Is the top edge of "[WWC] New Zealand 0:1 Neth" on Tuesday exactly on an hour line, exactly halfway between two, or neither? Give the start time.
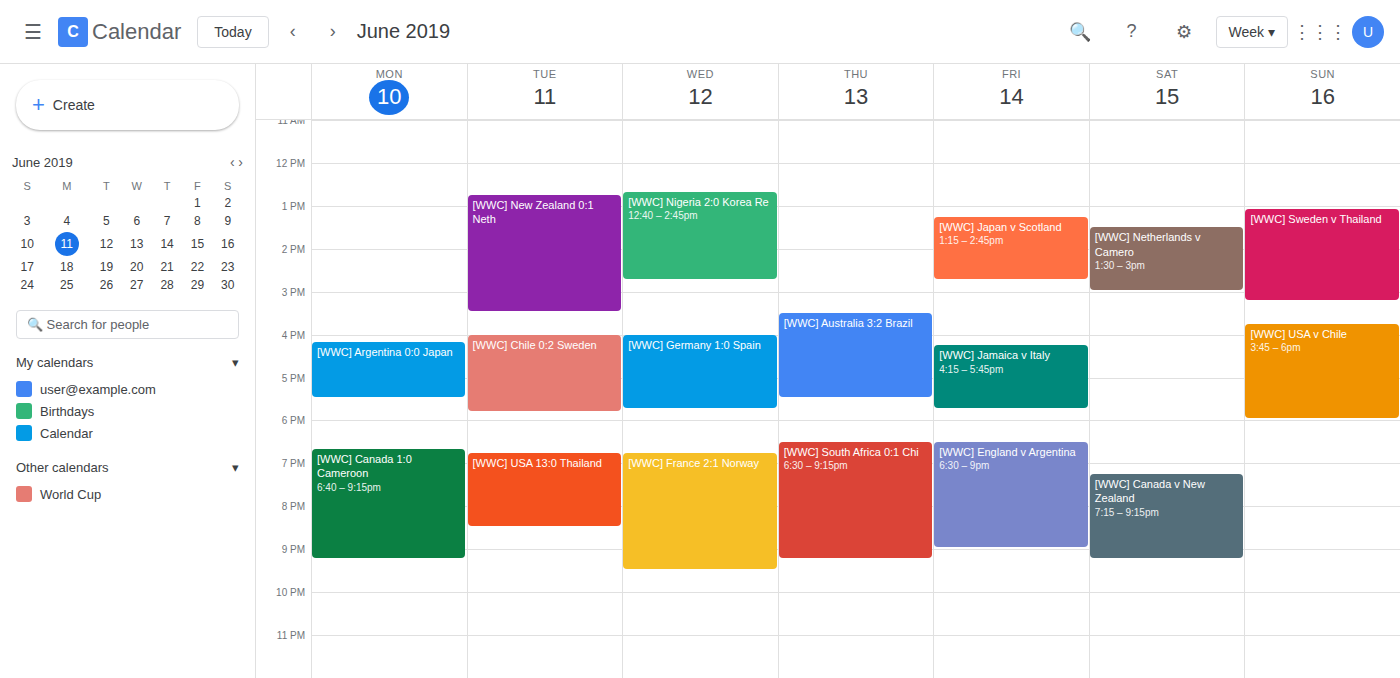
12:45 PM -- neither: three quarters of the way from the 12 PM line to the 1 PM line.